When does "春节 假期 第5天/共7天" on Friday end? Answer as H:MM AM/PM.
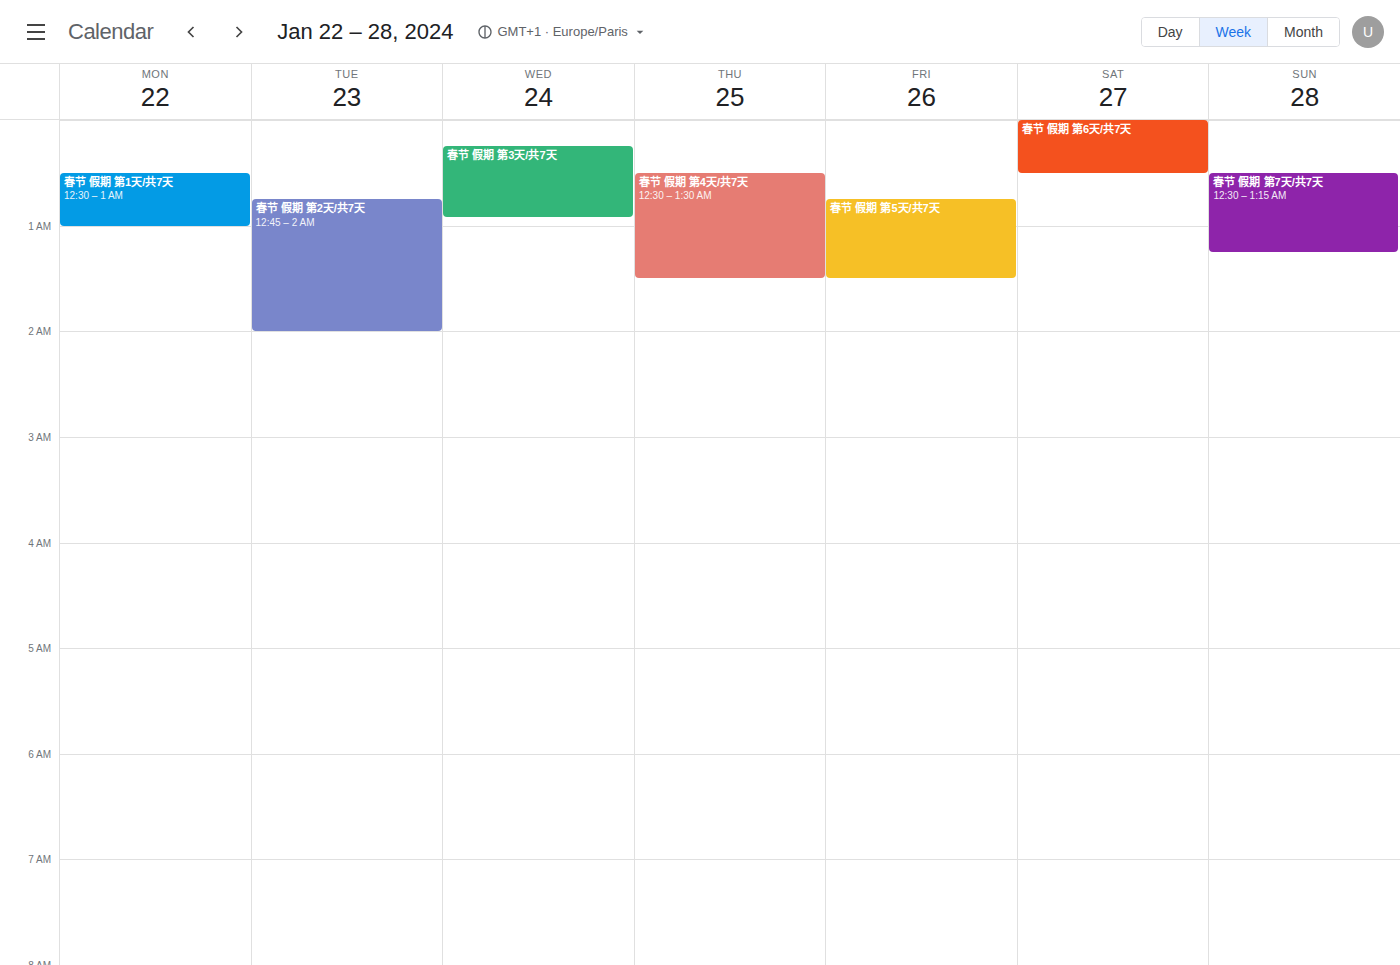
1:30 AM